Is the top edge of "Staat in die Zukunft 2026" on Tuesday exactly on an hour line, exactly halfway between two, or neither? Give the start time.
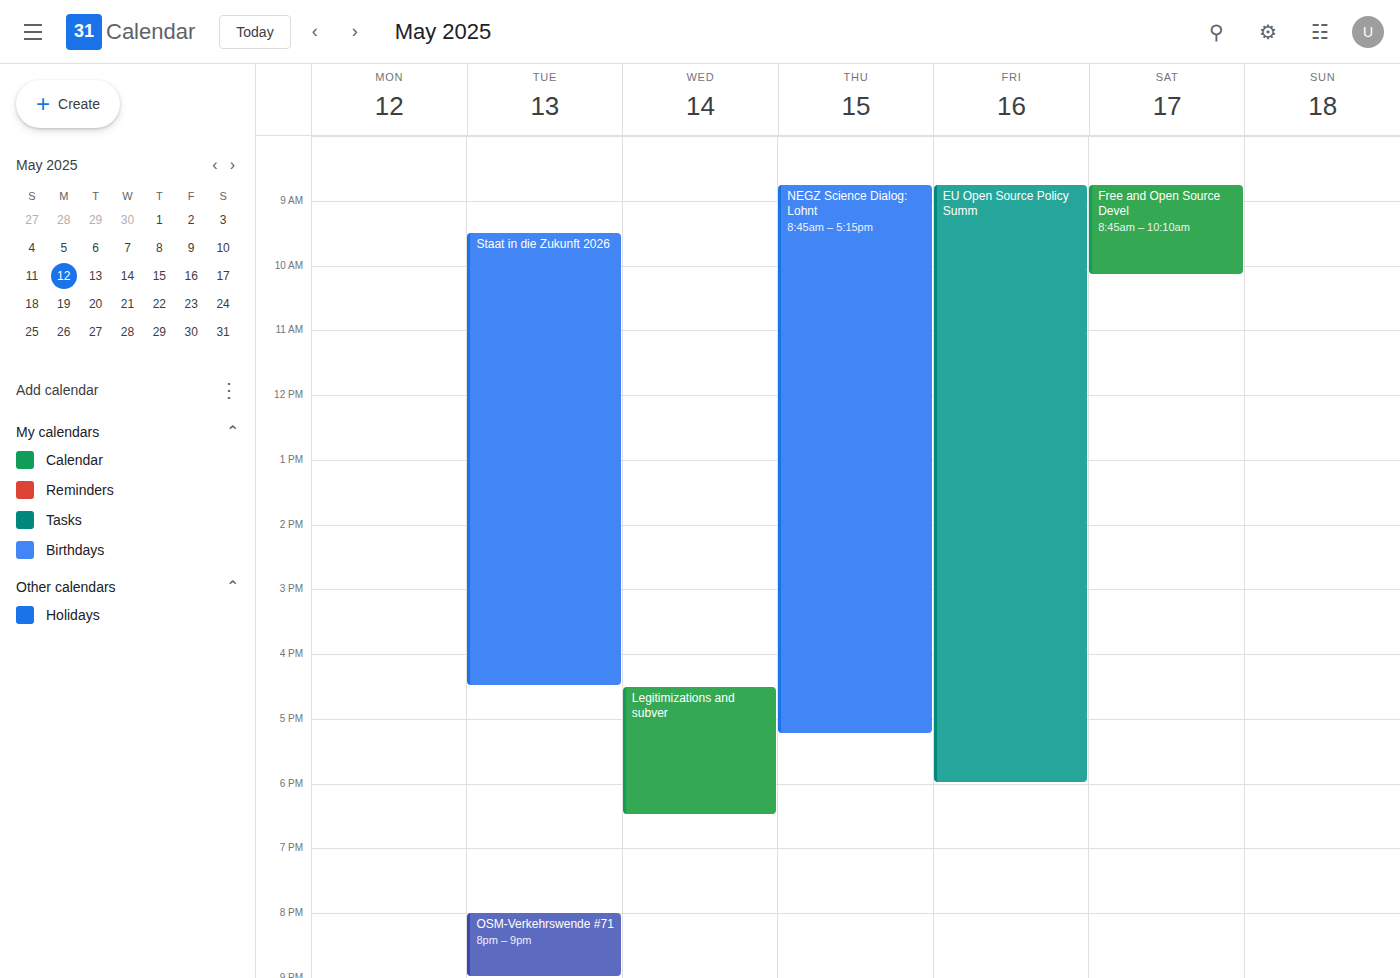
09:30 -- halfway between the 09:00 and 10:00 lines.